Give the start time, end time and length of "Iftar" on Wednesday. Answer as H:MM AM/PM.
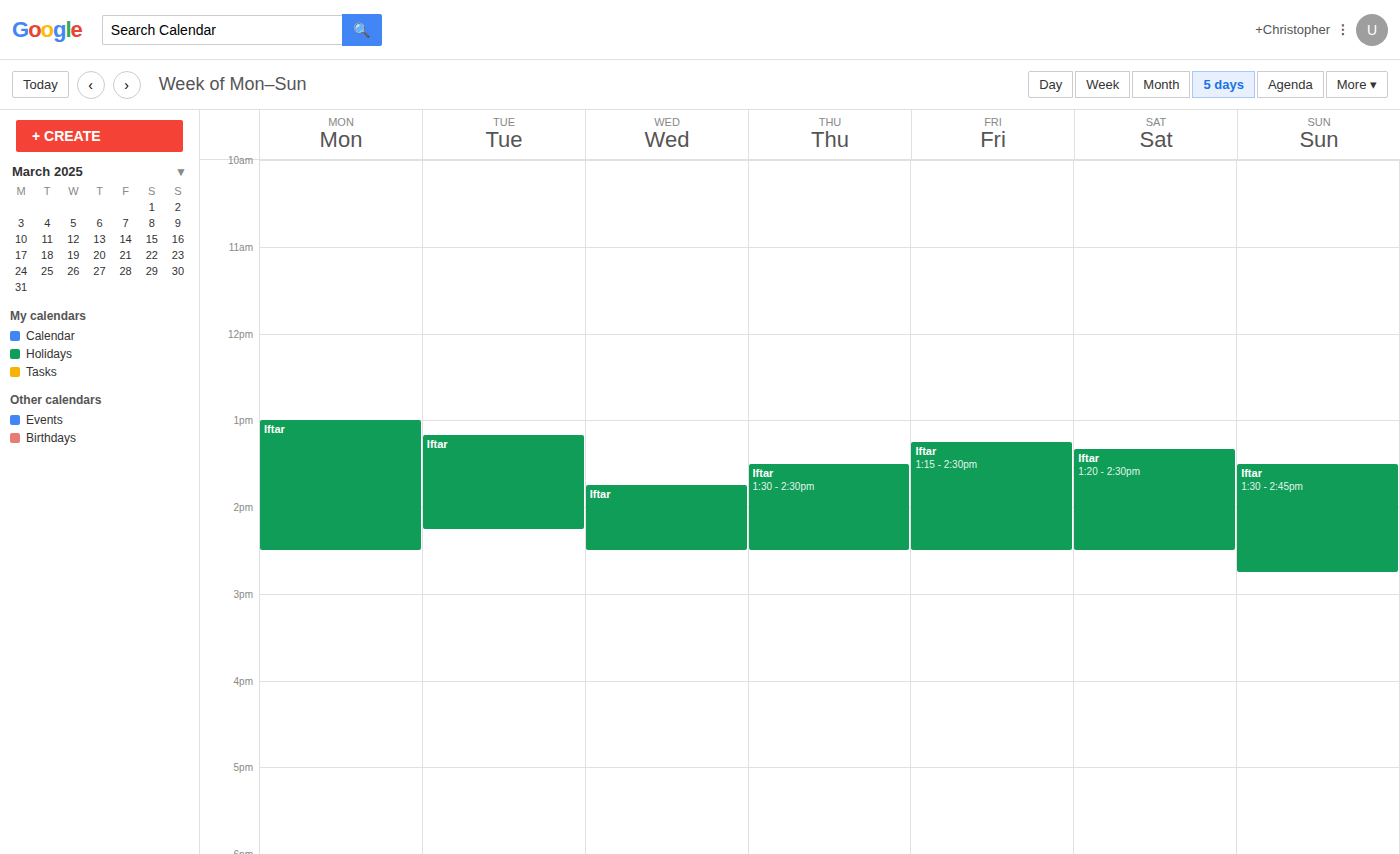
1:45 PM to 2:30 PM, 45 minutes